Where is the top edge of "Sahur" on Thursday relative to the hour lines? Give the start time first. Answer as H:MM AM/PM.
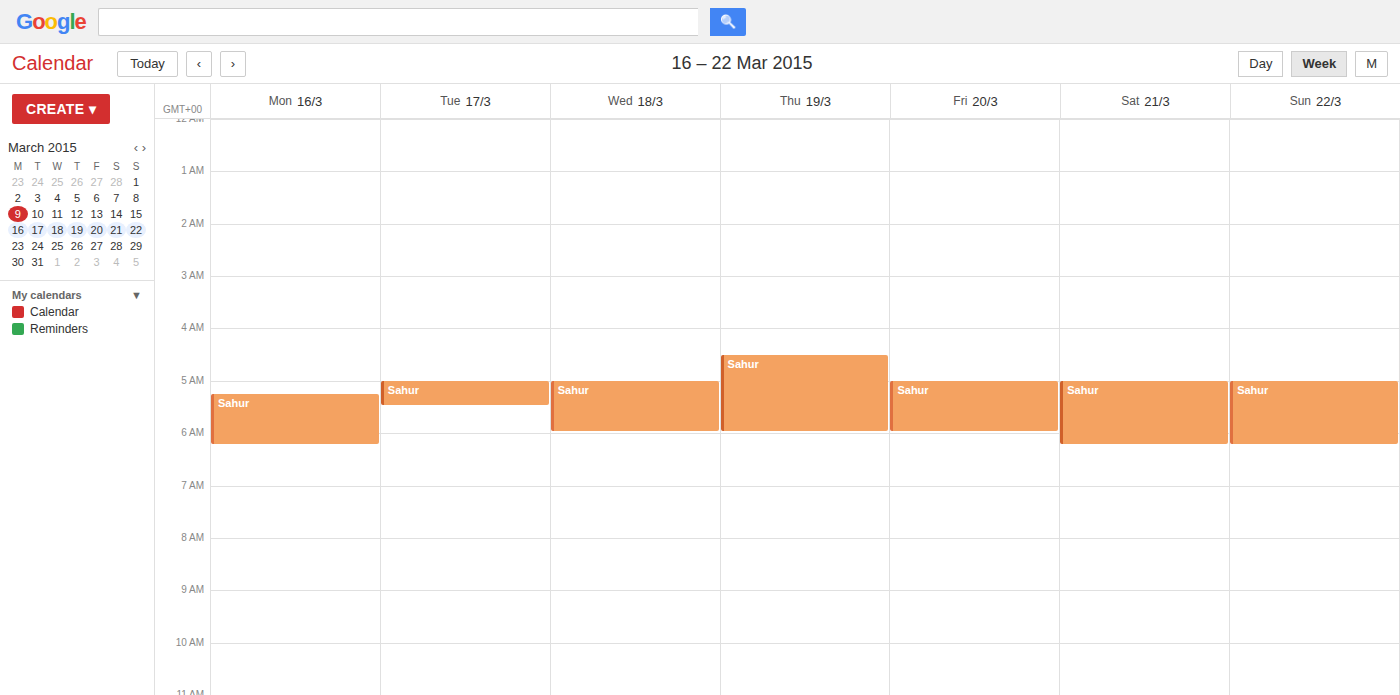
4:30 AM -- halfway between the 4 AM and 5 AM lines.